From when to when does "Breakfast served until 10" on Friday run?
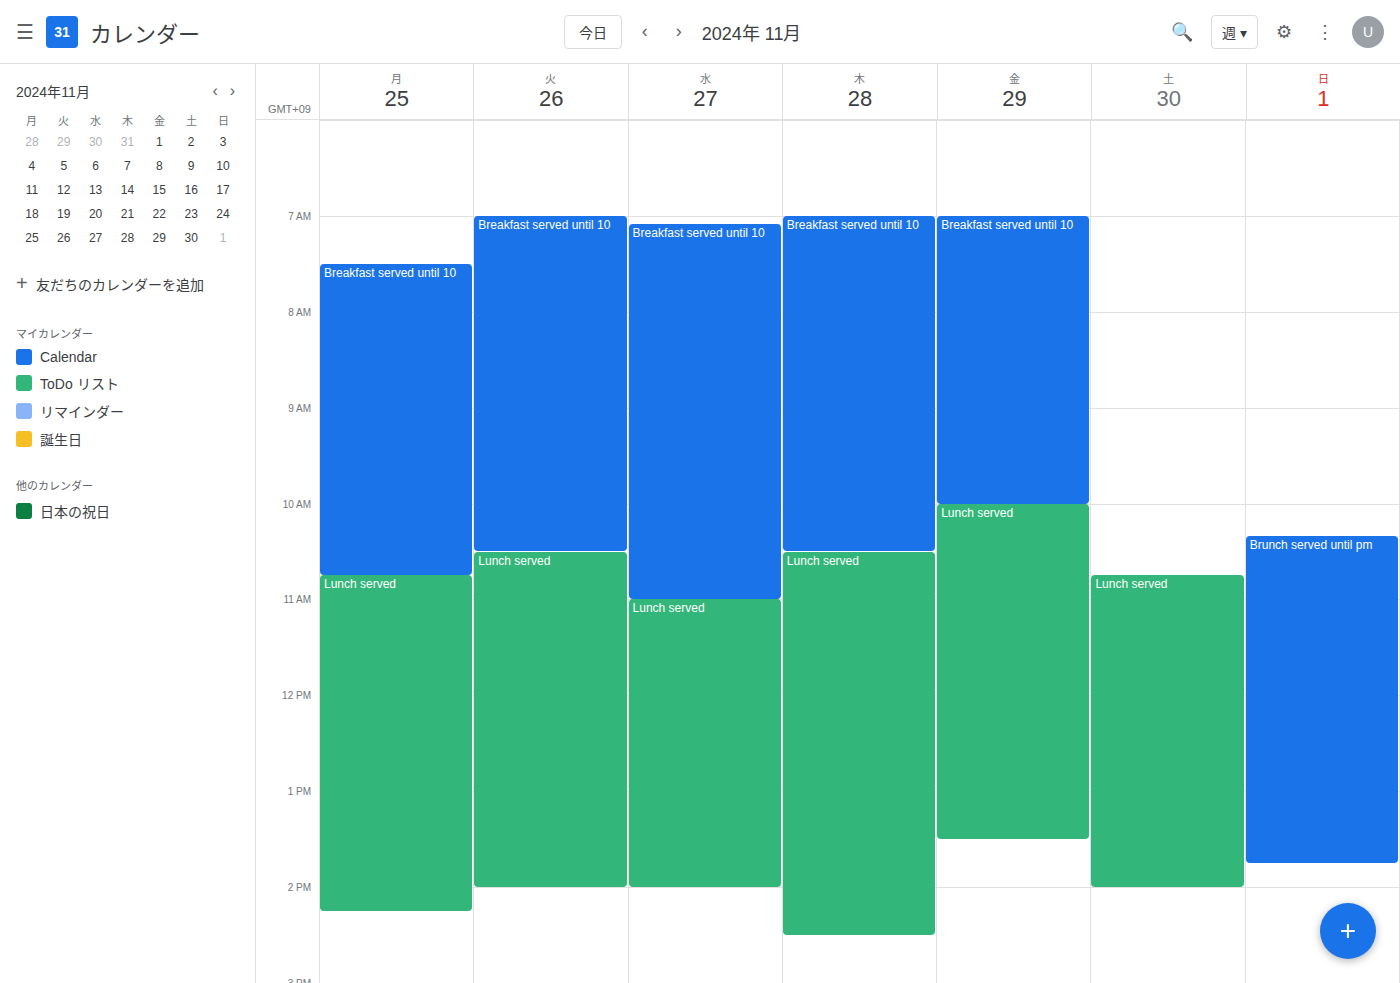
7:00 AM to 10:00 AM